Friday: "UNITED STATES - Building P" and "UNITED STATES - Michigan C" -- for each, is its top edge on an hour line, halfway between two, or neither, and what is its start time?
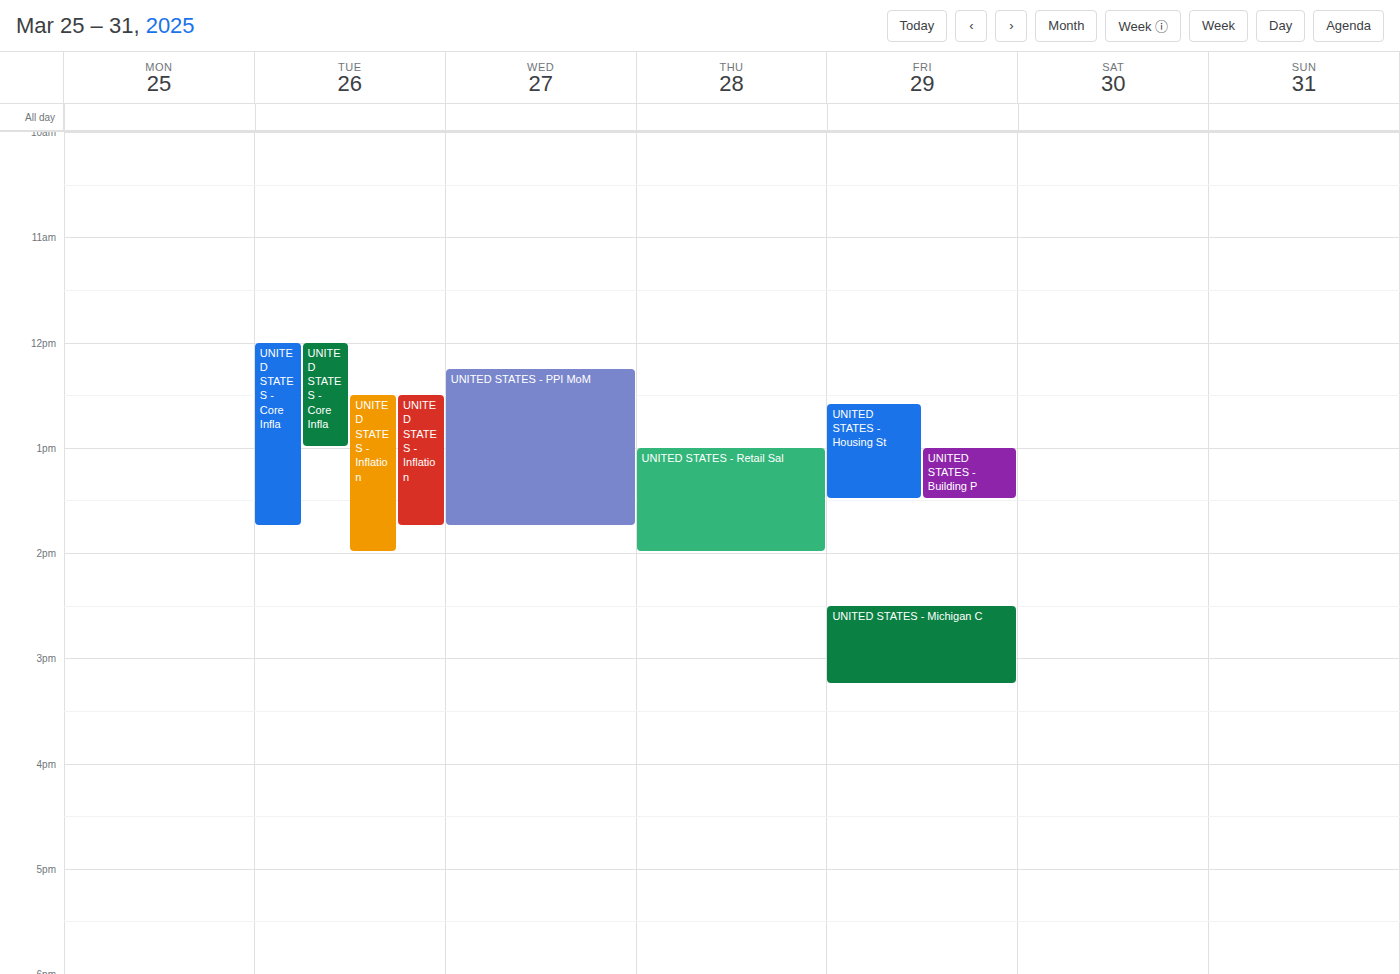
"UNITED STATES - Building P": 1:00 PM, exactly on the 1 PM line. "UNITED STATES - Michigan C": 2:30 PM, halfway between the 2 PM and 3 PM lines.